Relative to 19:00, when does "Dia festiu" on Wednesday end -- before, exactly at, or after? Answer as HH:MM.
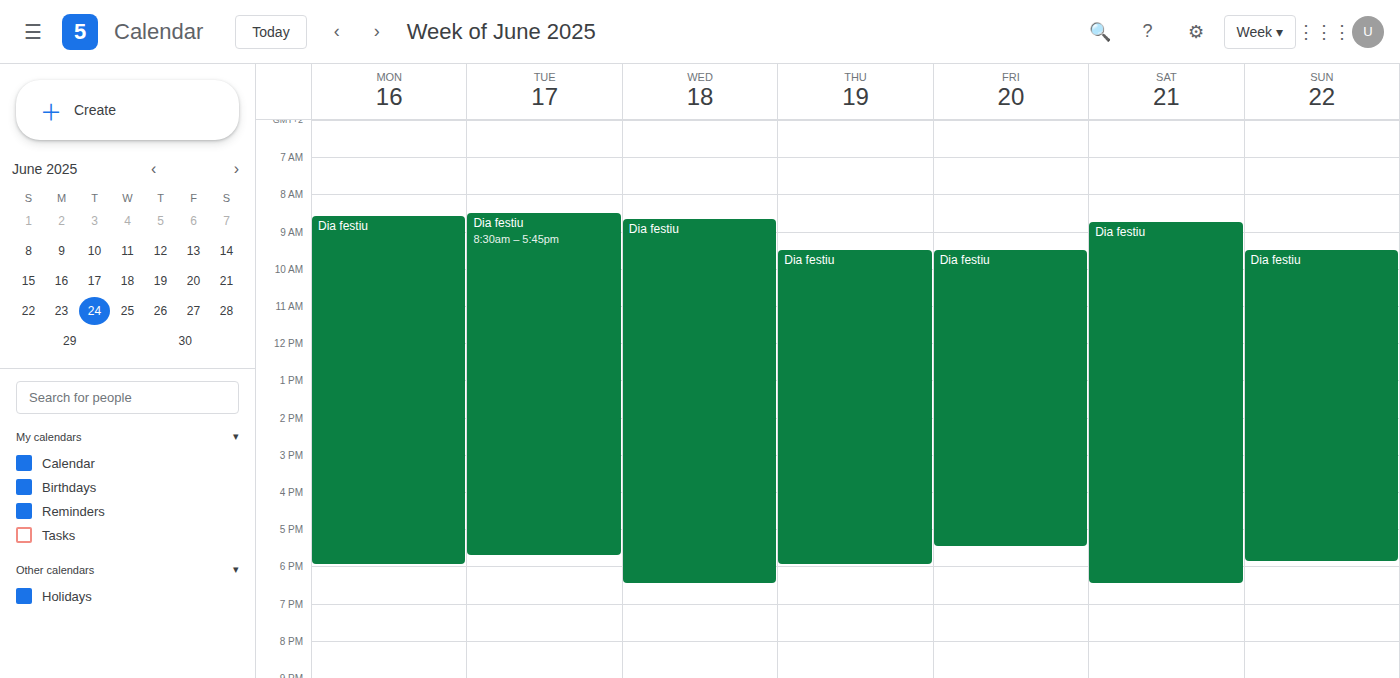
18:30 -- before 19:00, 30 minutes above the 19:00 line.